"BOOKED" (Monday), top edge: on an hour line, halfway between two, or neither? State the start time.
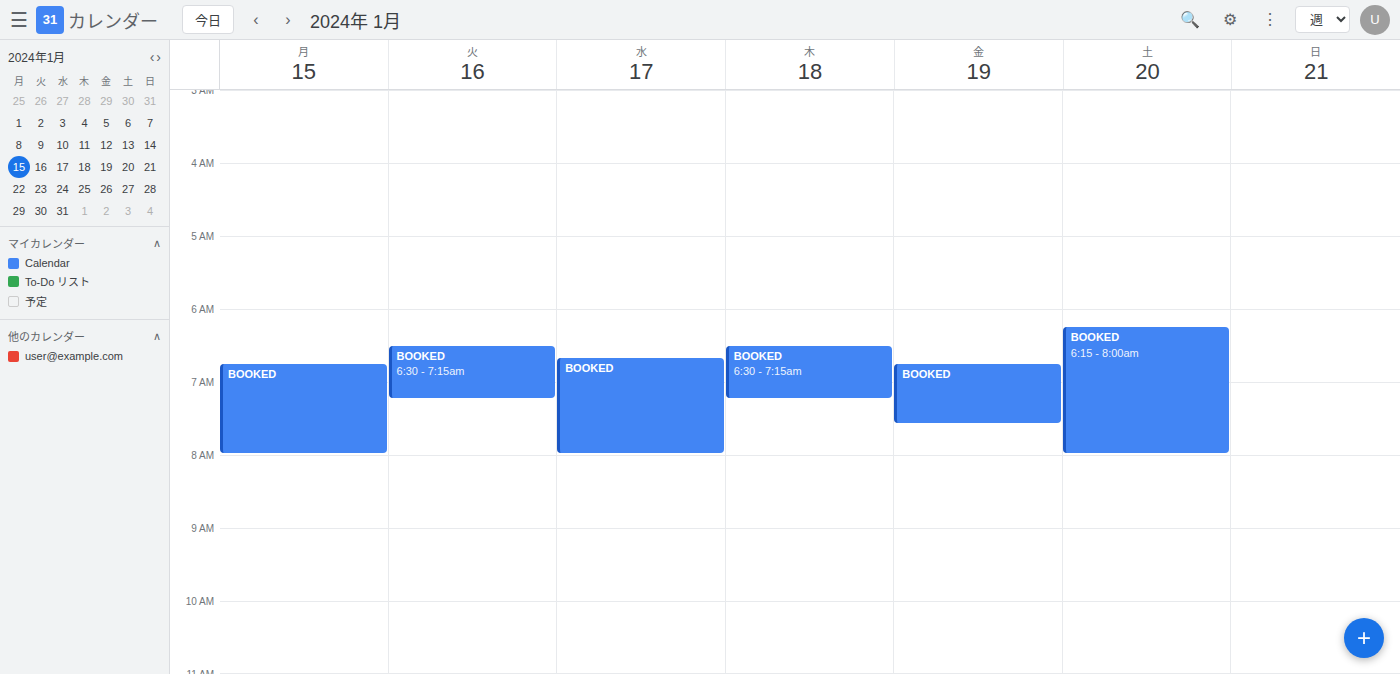
6:45 AM -- neither: three quarters of the way from the 6 AM line to the 7 AM line.